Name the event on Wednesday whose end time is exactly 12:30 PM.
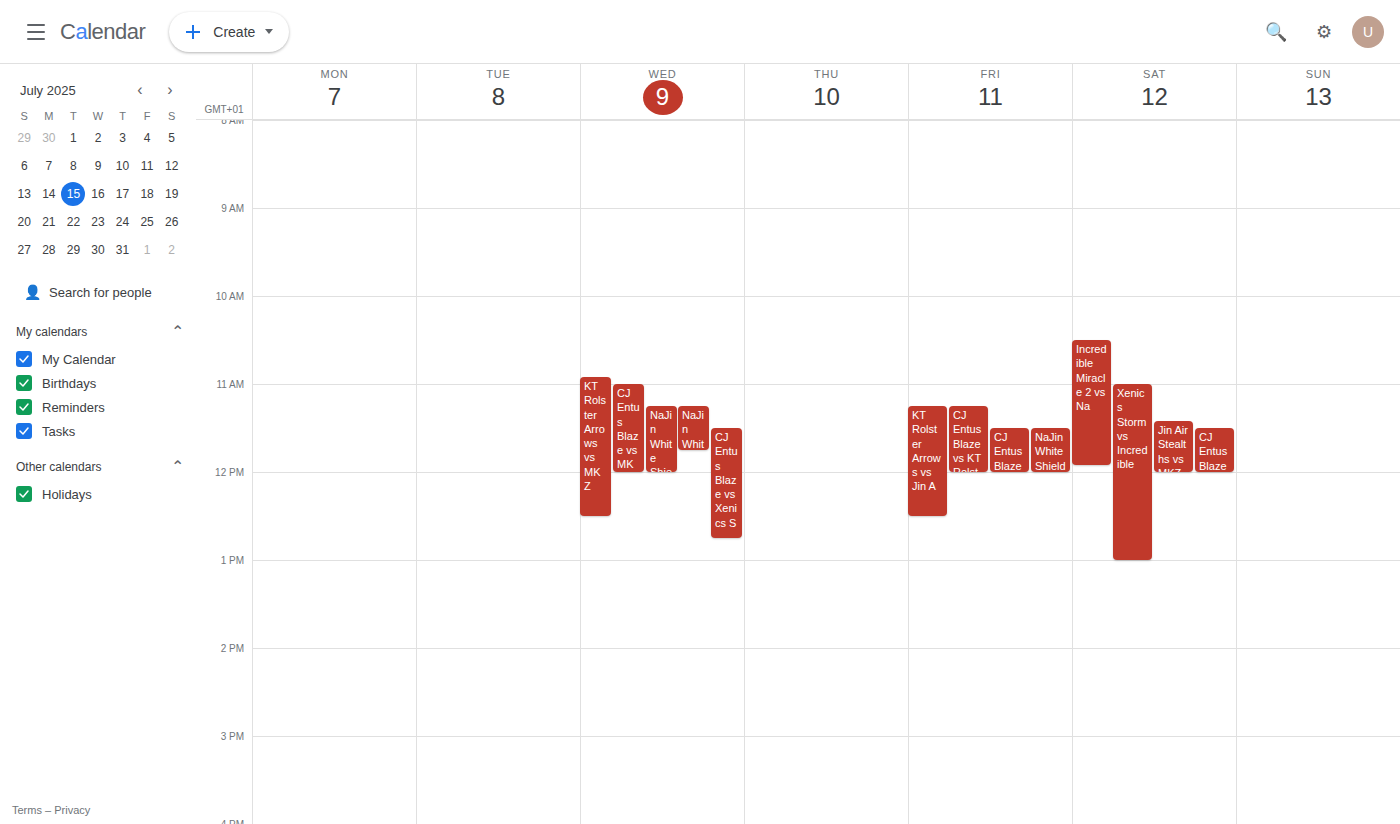
"KT Rolster Arrows vs MKZ"